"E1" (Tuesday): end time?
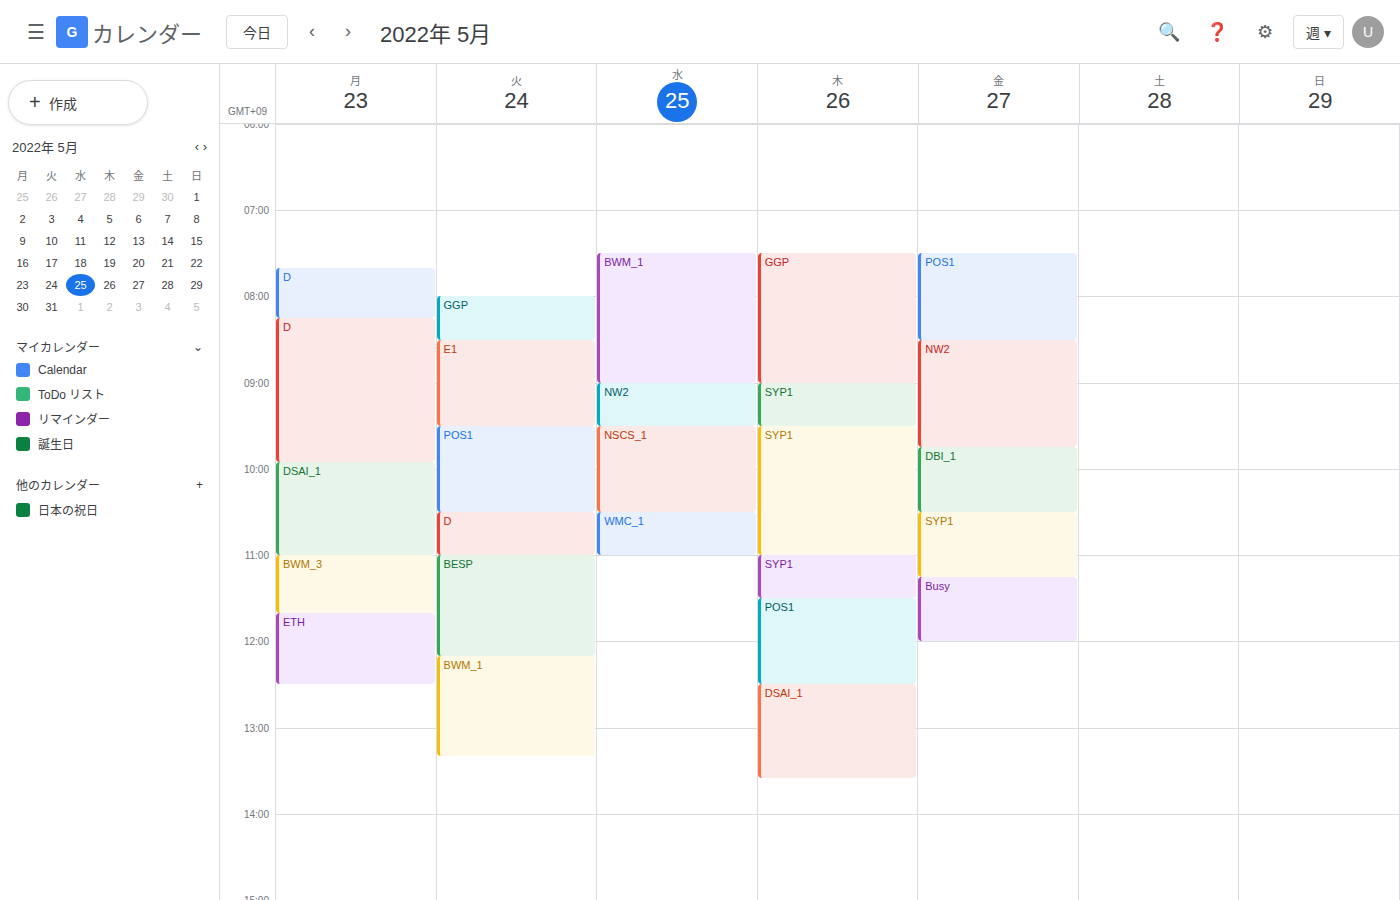
9:30 AM